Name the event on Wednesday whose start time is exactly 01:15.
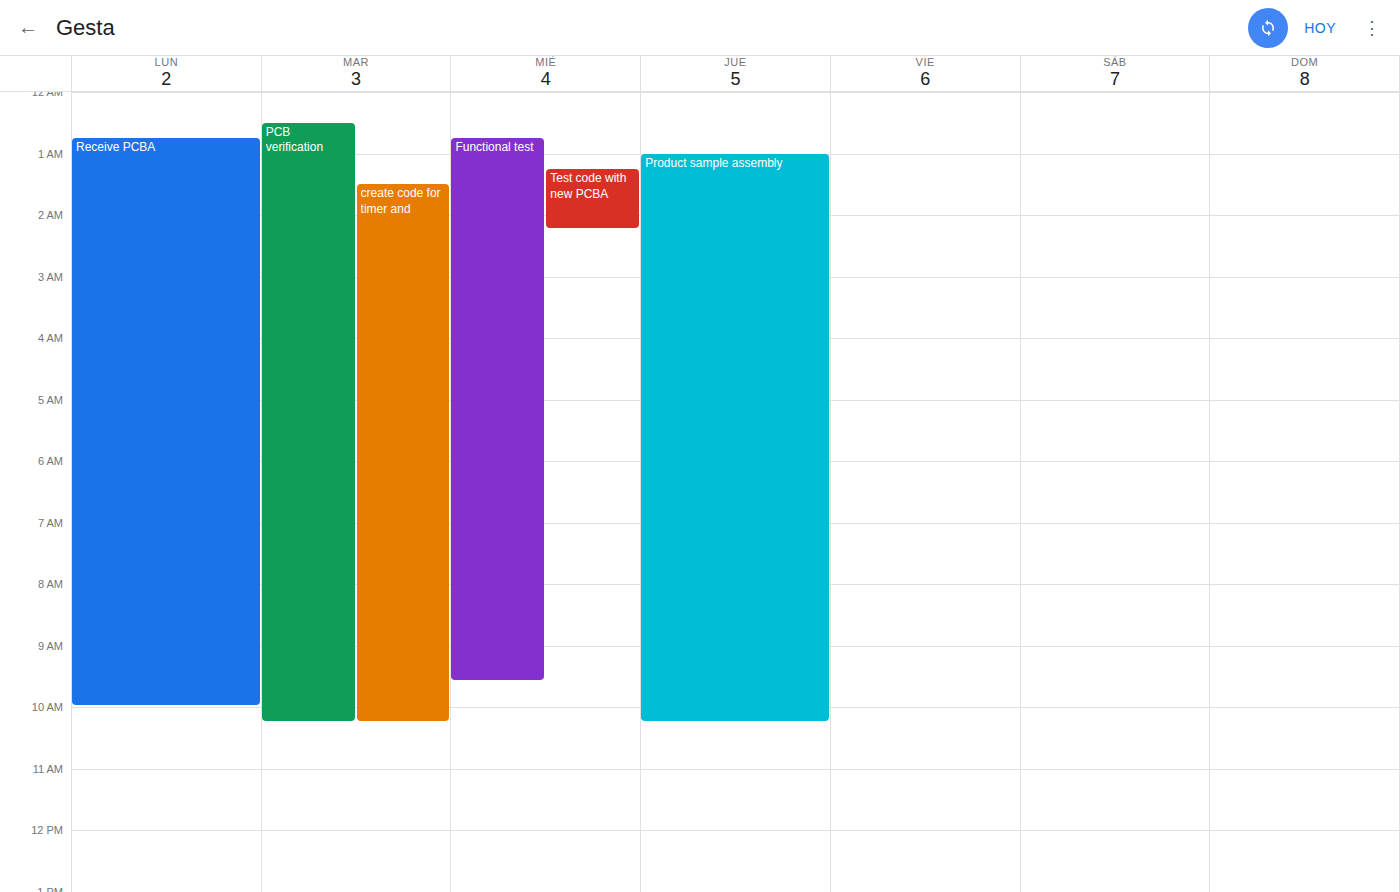
"Test code with new PCBA"